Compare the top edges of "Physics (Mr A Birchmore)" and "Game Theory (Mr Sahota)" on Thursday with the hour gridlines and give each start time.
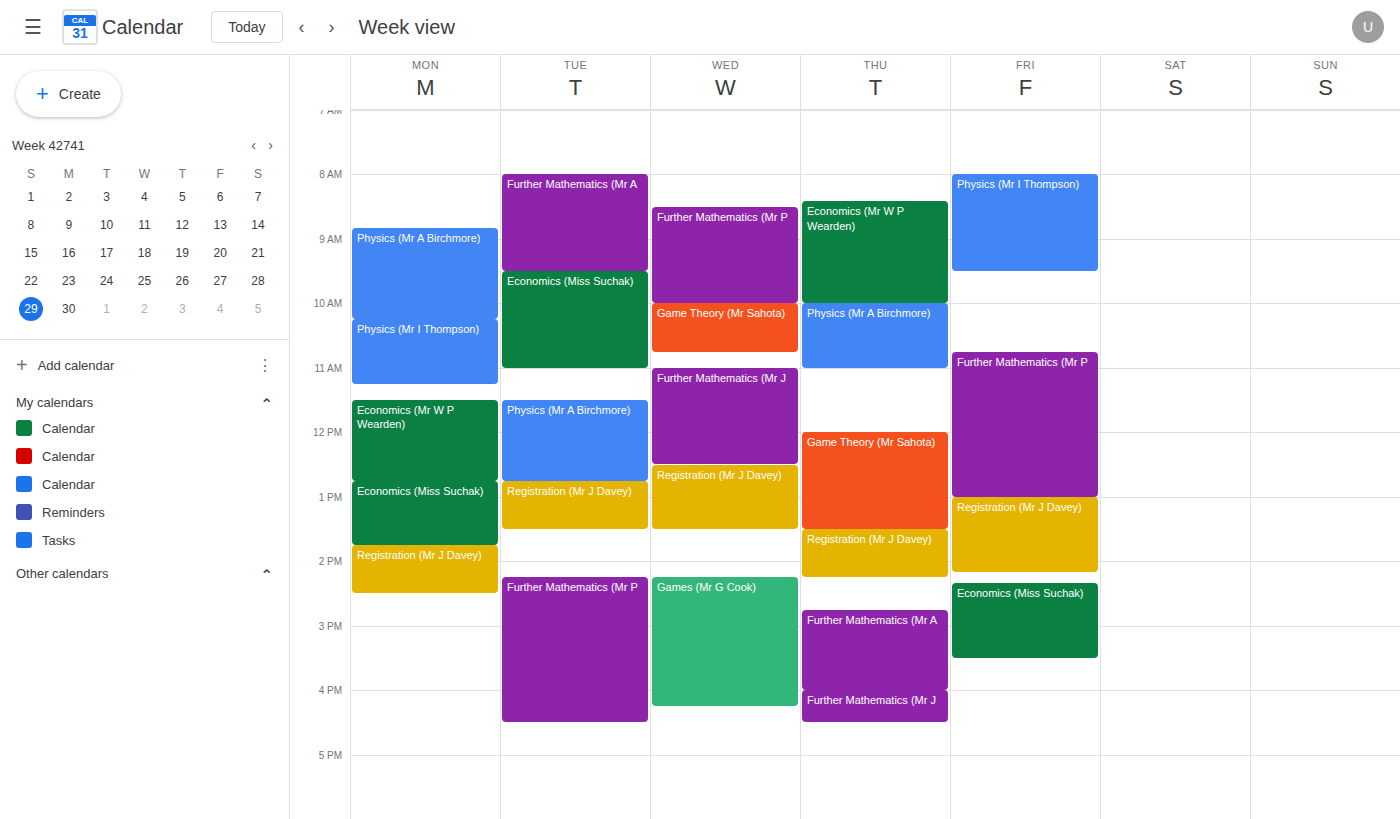
"Physics (Mr A Birchmore)": 10:00 AM, exactly on the 10 AM line. "Game Theory (Mr Sahota)": 12:00 PM, exactly on the 12 PM line.